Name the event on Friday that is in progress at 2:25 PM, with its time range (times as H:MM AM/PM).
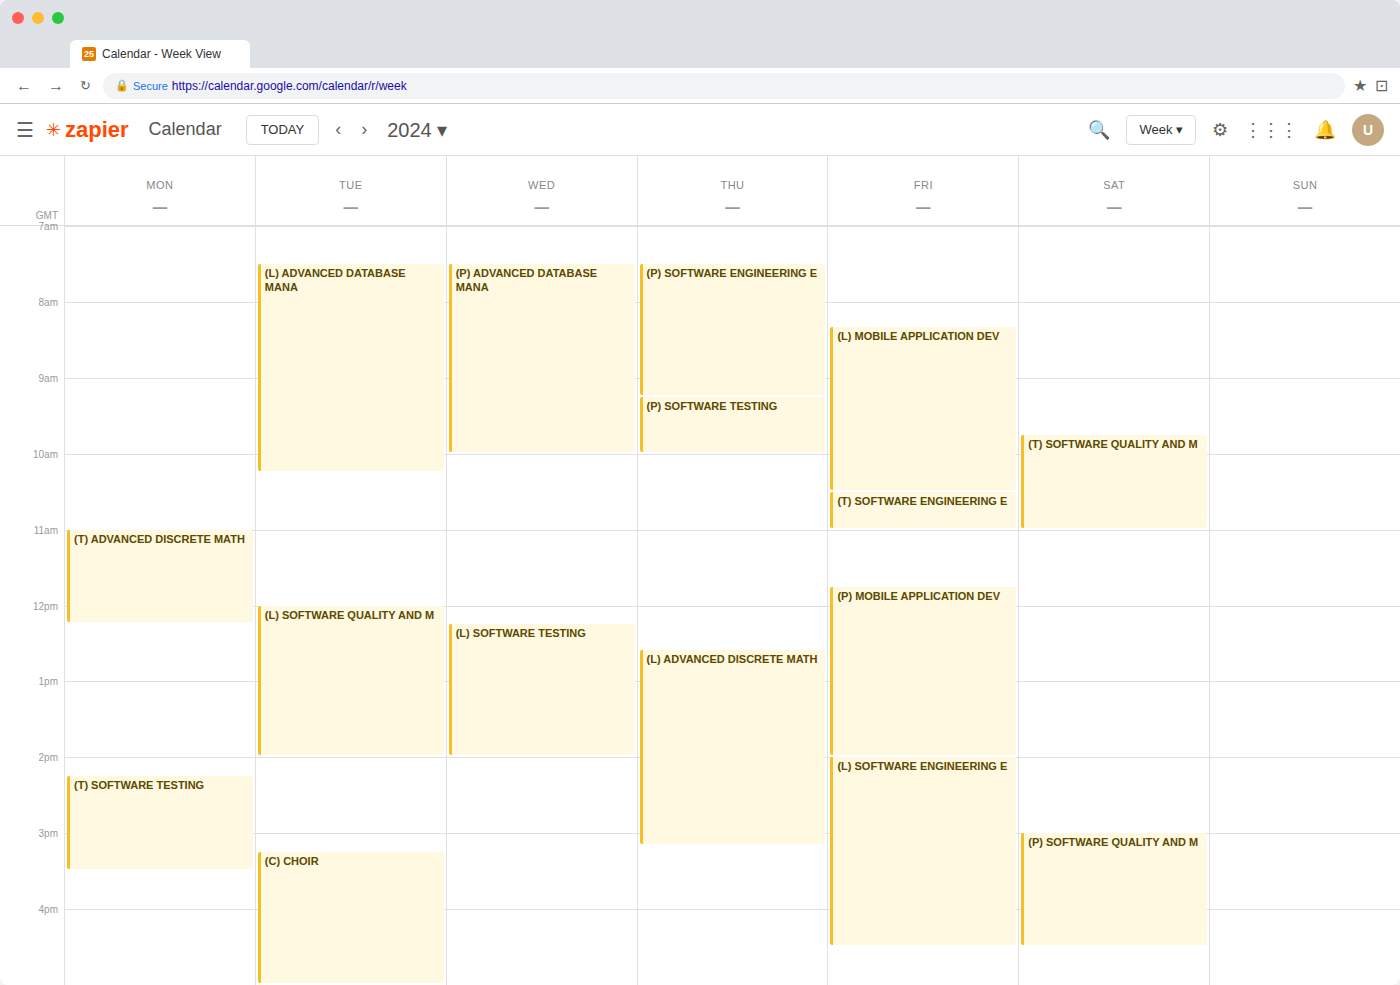
"(L) SOFTWARE ENGINEERING E", 2:00 PM to 4:30 PM